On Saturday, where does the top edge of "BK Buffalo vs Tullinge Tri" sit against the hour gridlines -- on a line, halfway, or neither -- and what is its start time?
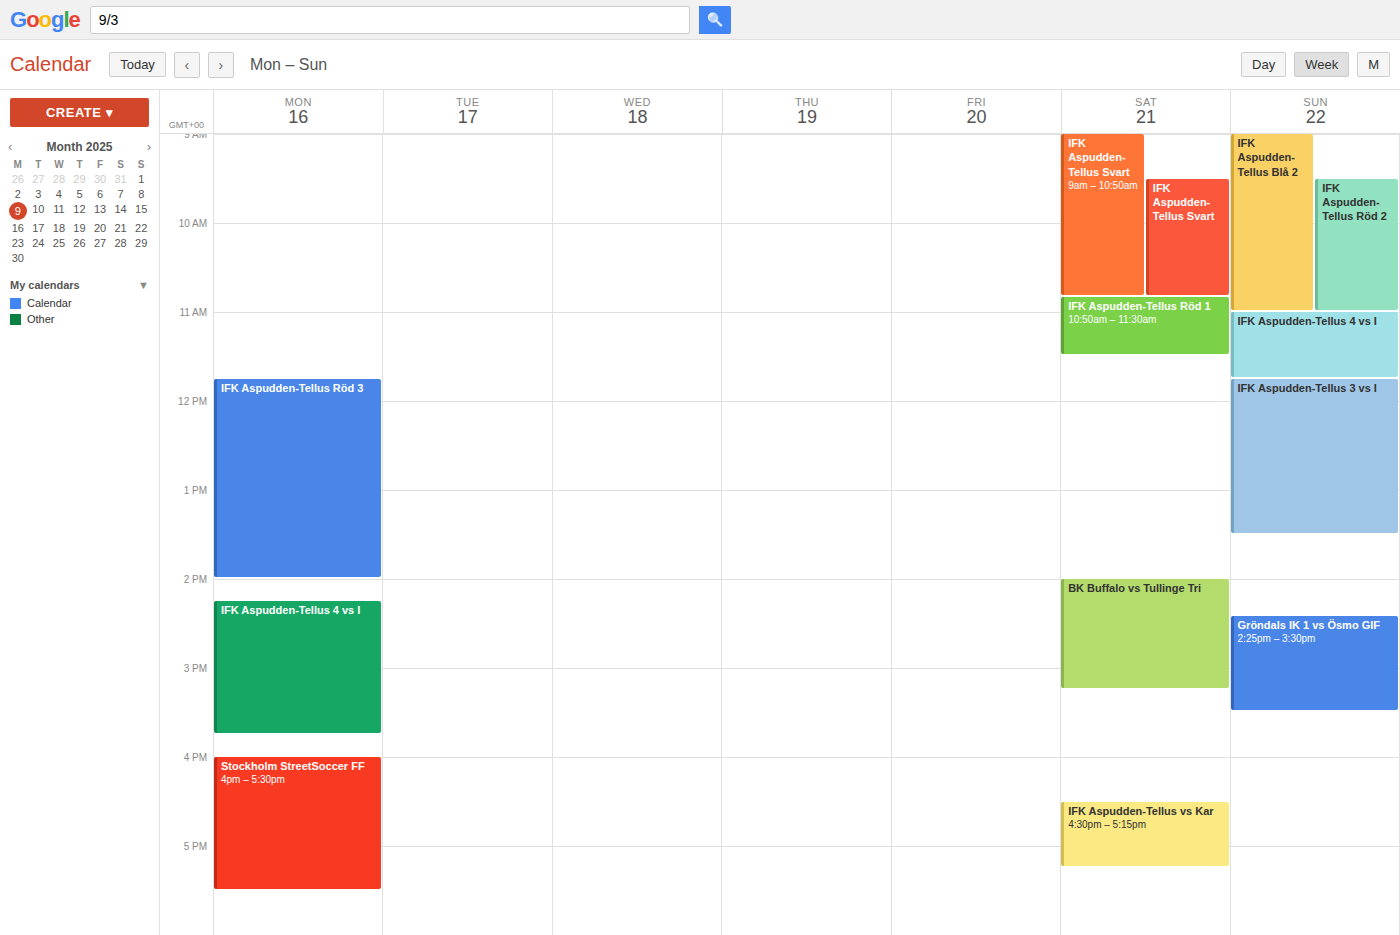
2:00 PM -- exactly on the 2 PM line.